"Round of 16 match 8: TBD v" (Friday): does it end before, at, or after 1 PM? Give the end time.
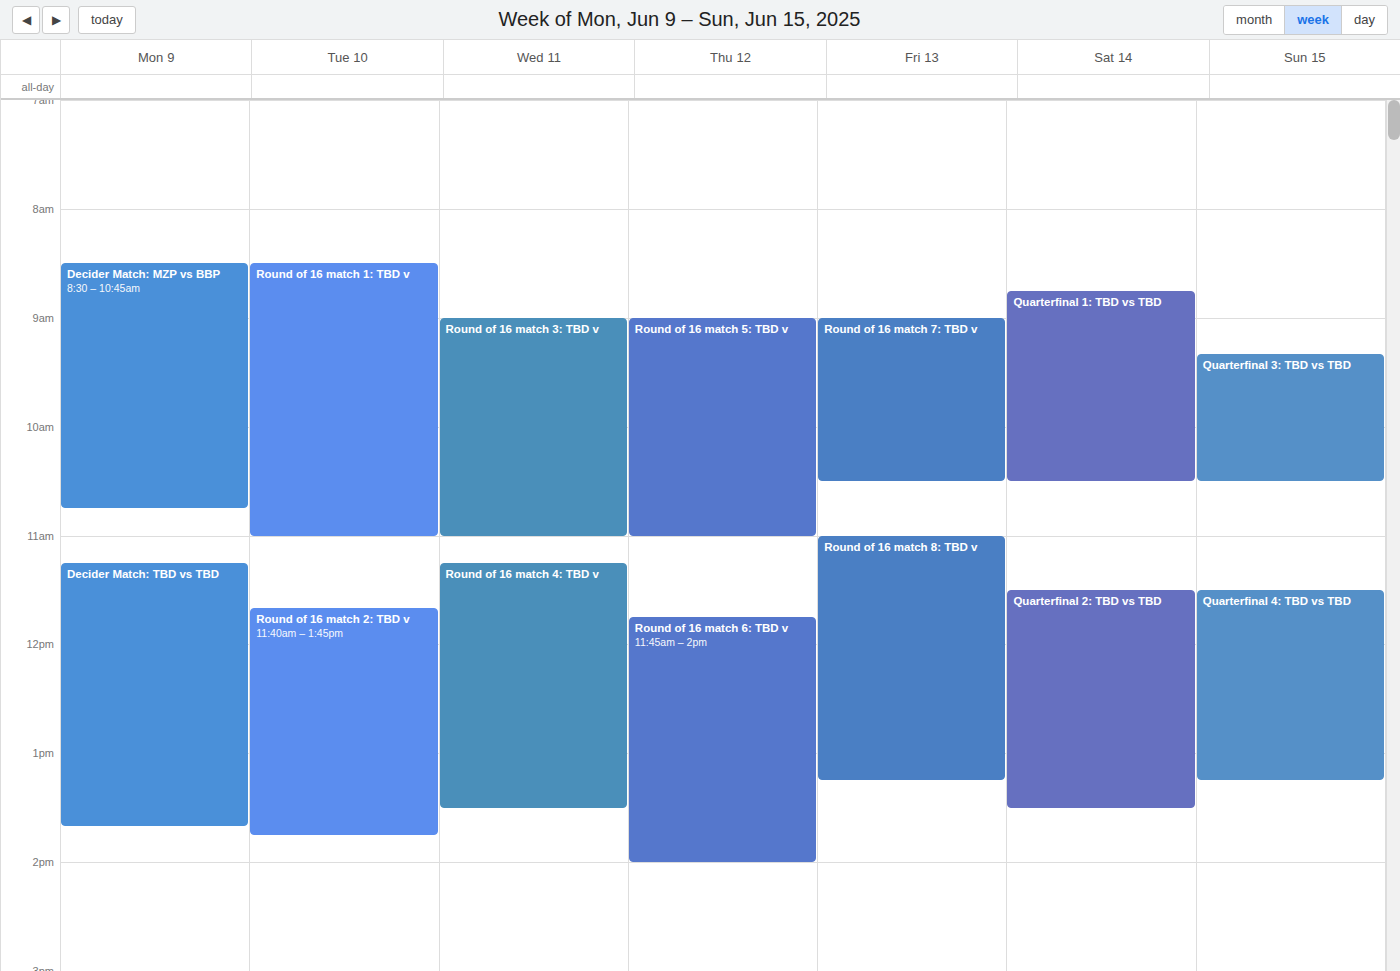
1:15 PM -- after 1 PM, 15 minutes below the 1 PM line.